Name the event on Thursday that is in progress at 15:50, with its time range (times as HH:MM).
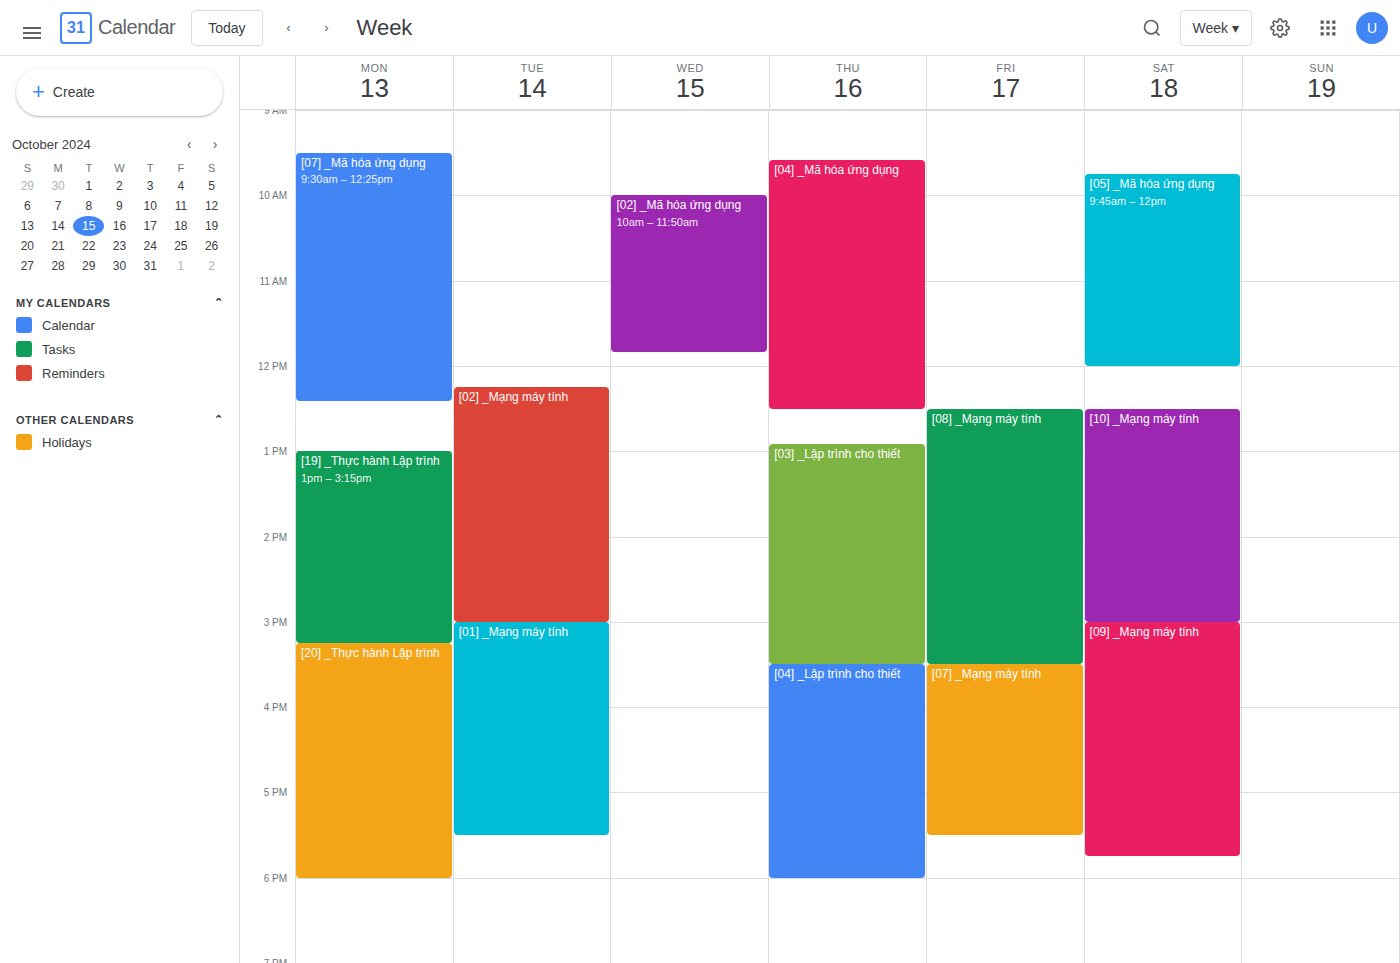
"[04] _Lập trình cho thiết", 15:30 to 18:00